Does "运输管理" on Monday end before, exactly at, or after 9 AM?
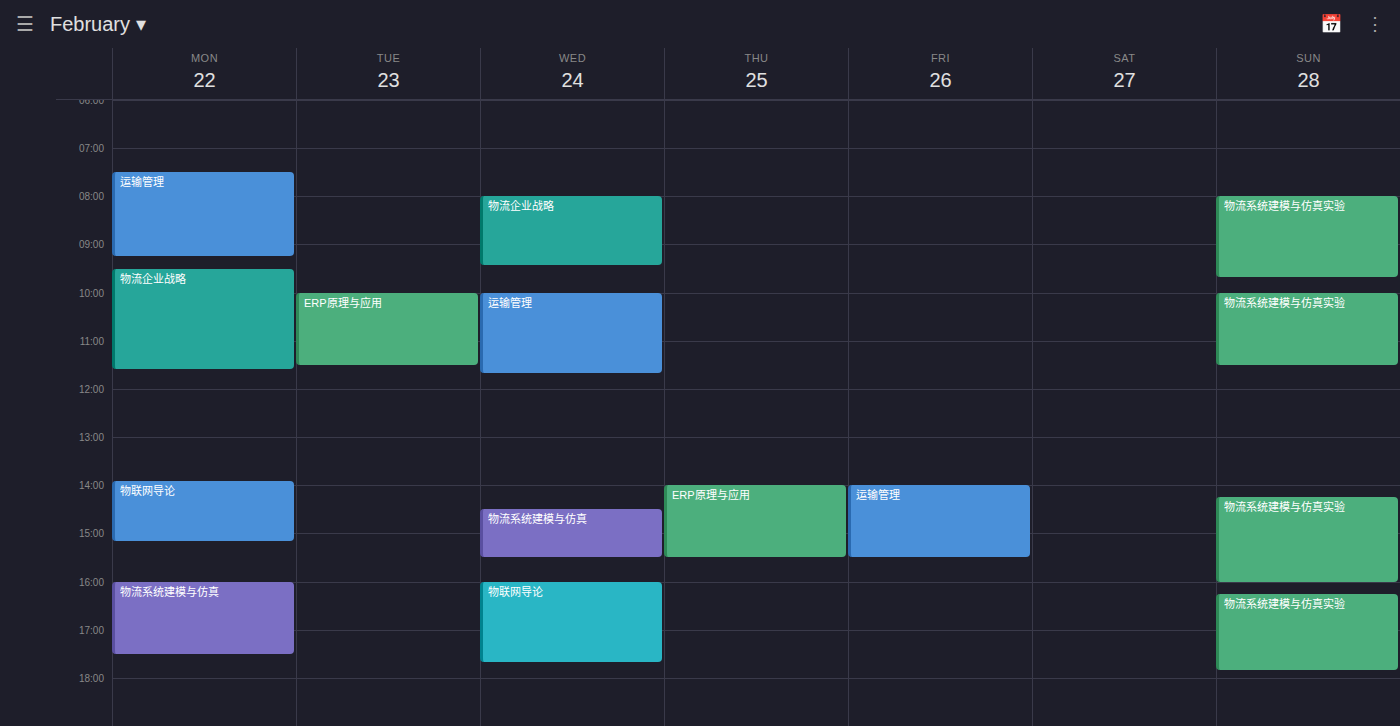
9:15 AM -- after 9 AM, 15 minutes below the 9 AM line.